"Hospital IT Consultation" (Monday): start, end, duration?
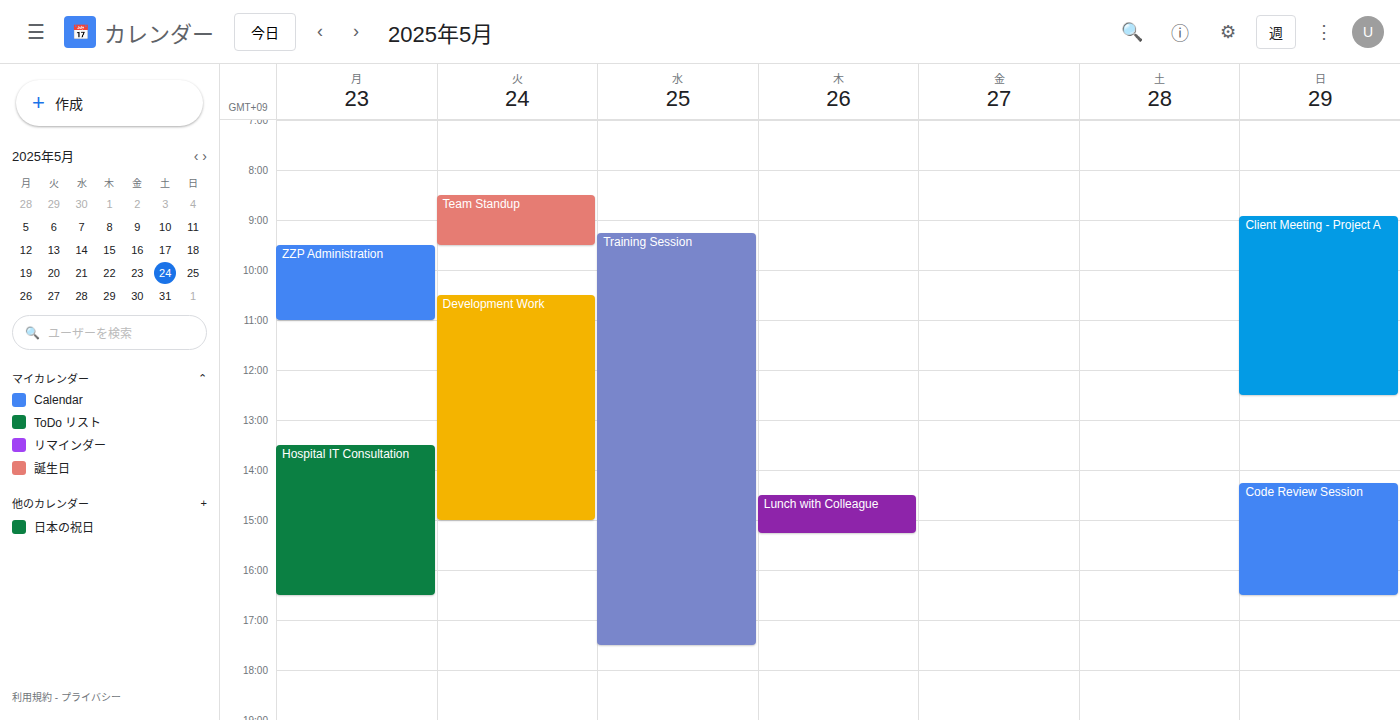
1:30 PM to 4:30 PM, 3 hours